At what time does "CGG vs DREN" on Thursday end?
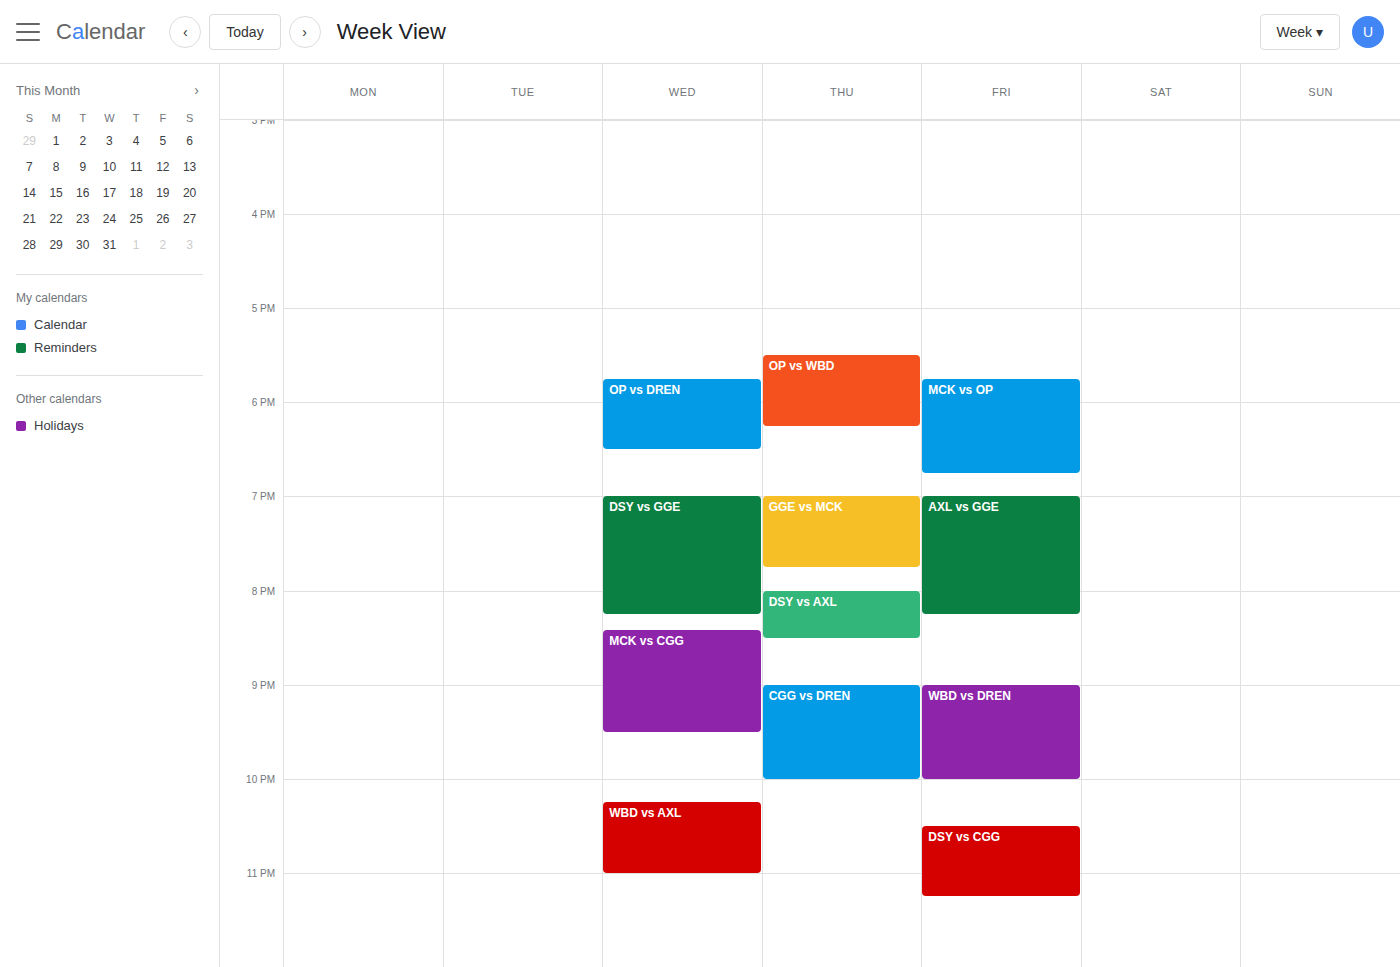
10:00 PM